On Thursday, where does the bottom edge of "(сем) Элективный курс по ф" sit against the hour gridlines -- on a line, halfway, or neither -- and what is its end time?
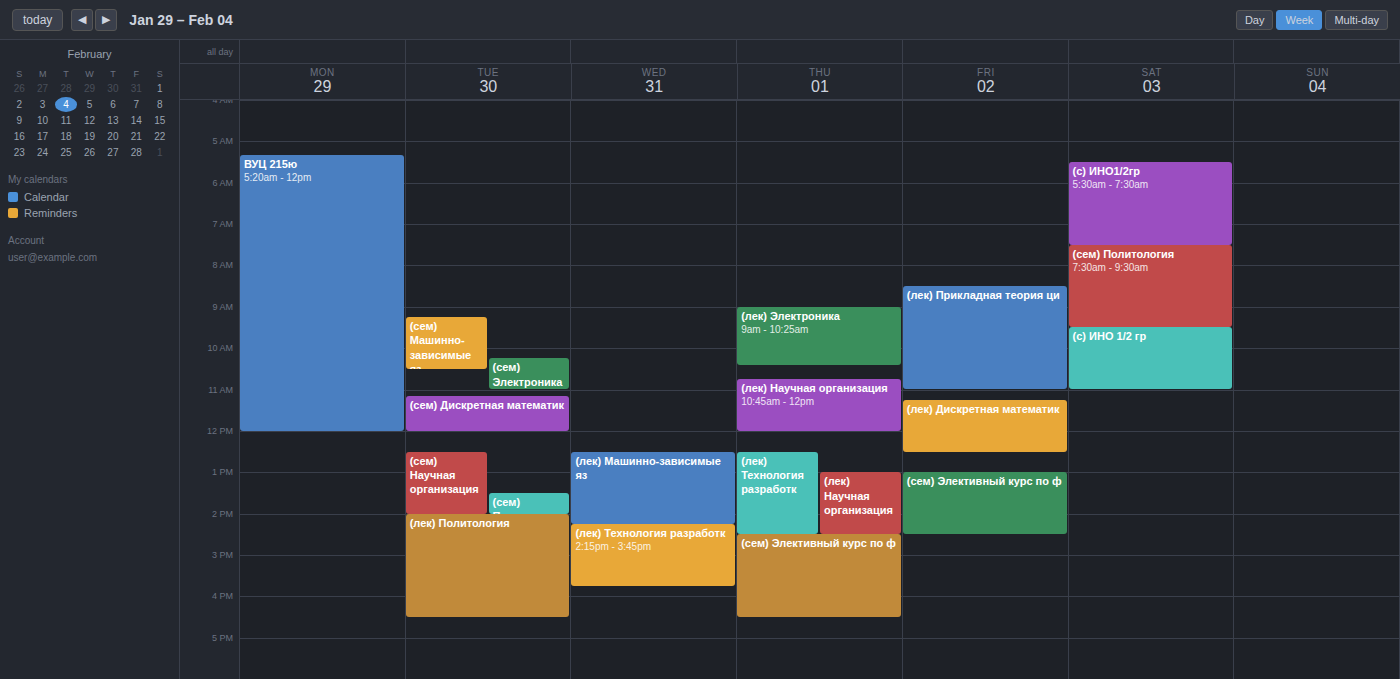
4:30 PM -- halfway between the 4 PM and 5 PM lines.